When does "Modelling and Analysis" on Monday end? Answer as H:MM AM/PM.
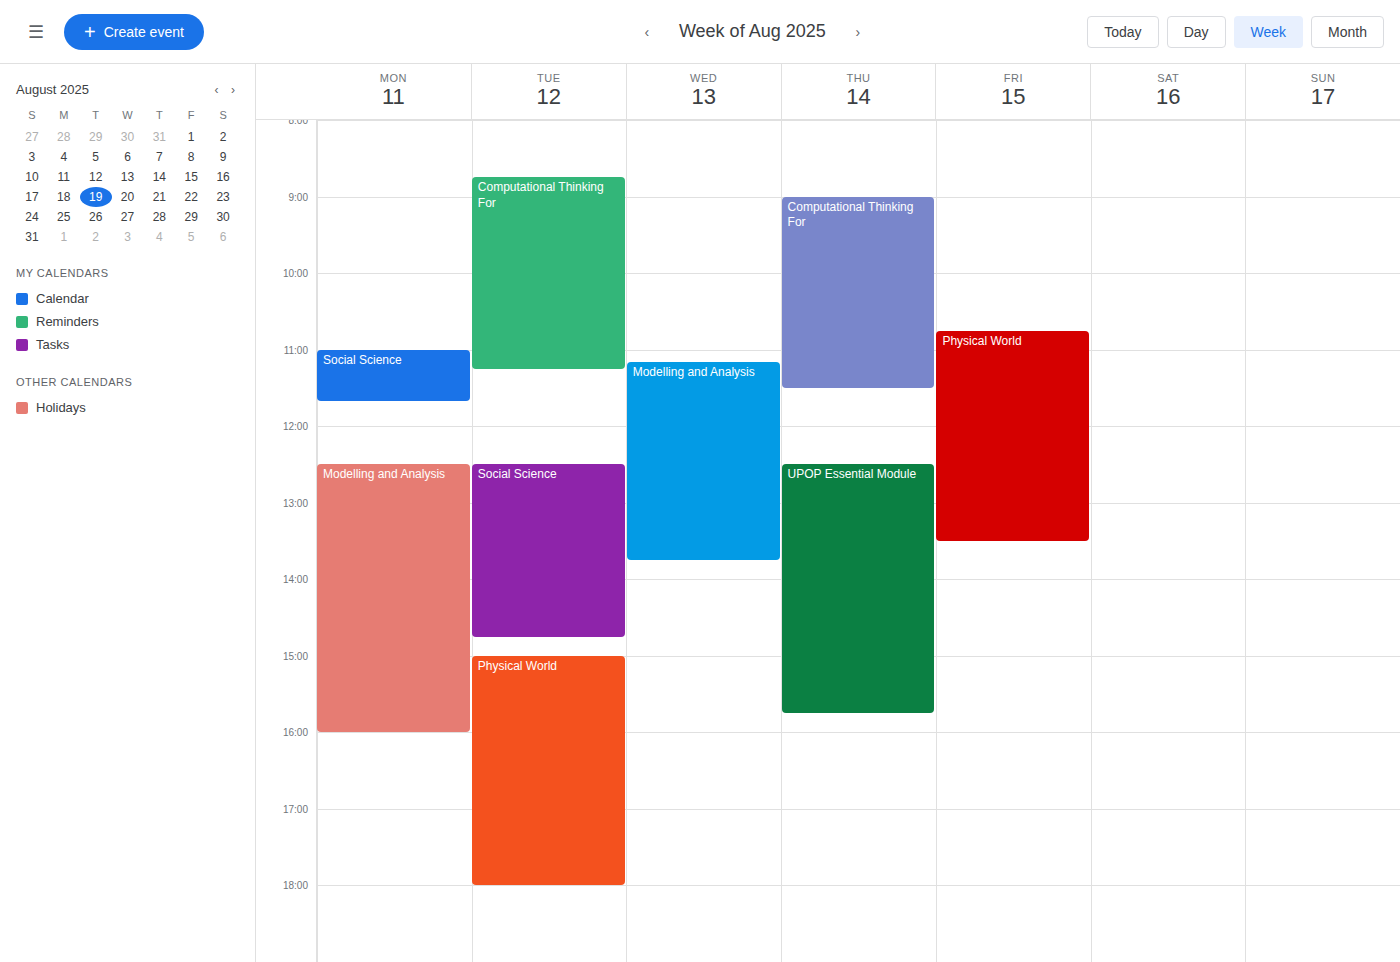
4:00 PM